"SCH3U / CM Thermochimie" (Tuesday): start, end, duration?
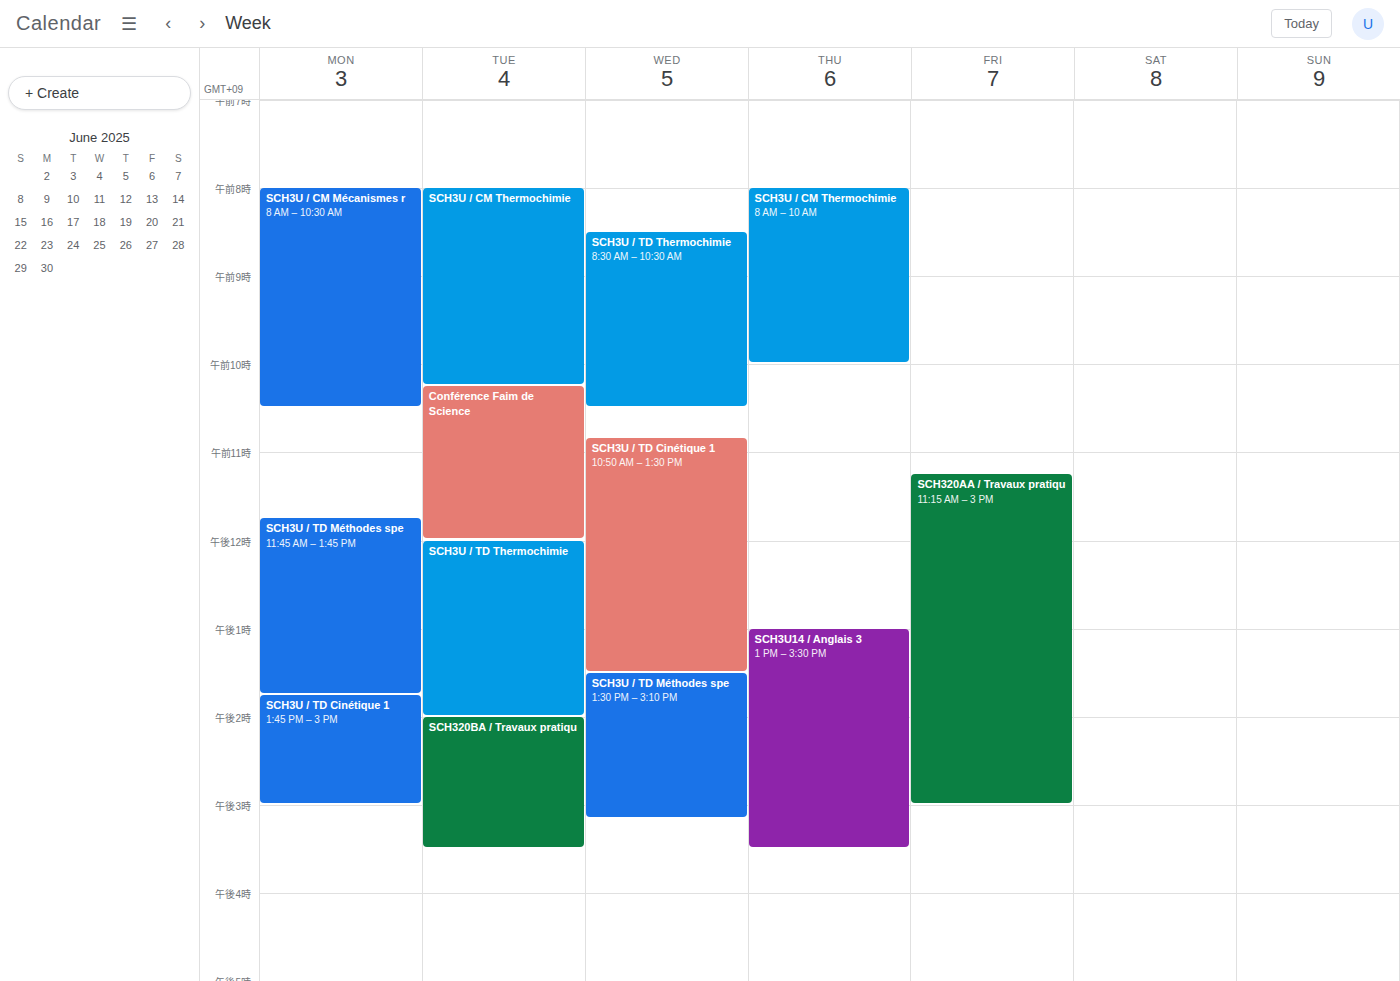
8:00 AM to 10:15 AM, 2 hours 15 minutes